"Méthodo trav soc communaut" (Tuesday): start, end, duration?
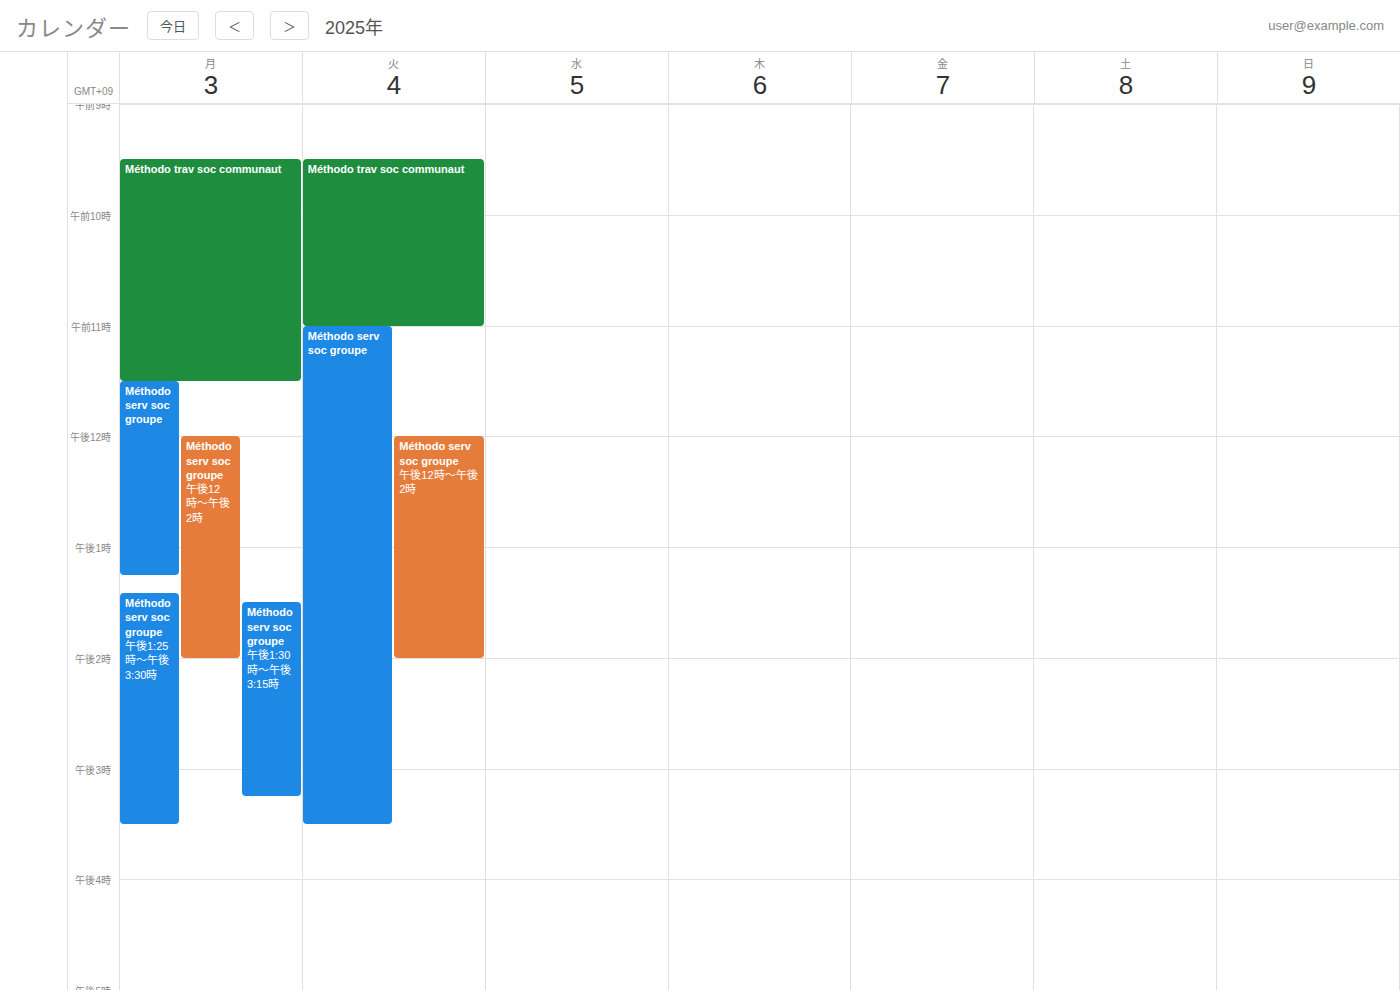
9:30 AM to 11:00 AM, 1 hour 30 minutes